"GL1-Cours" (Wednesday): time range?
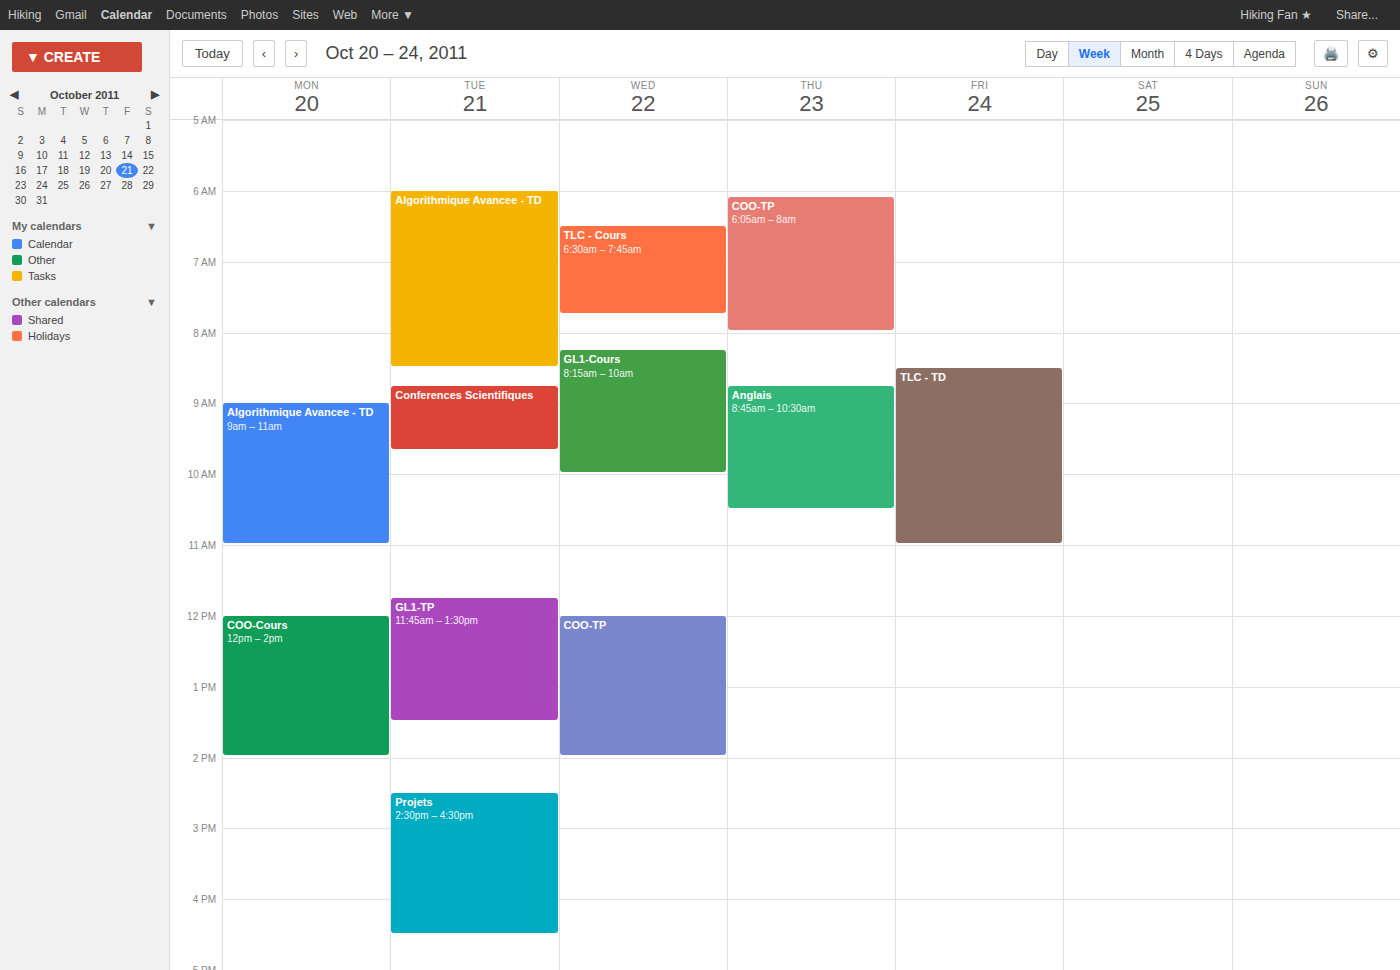
8:15 AM to 10:00 AM